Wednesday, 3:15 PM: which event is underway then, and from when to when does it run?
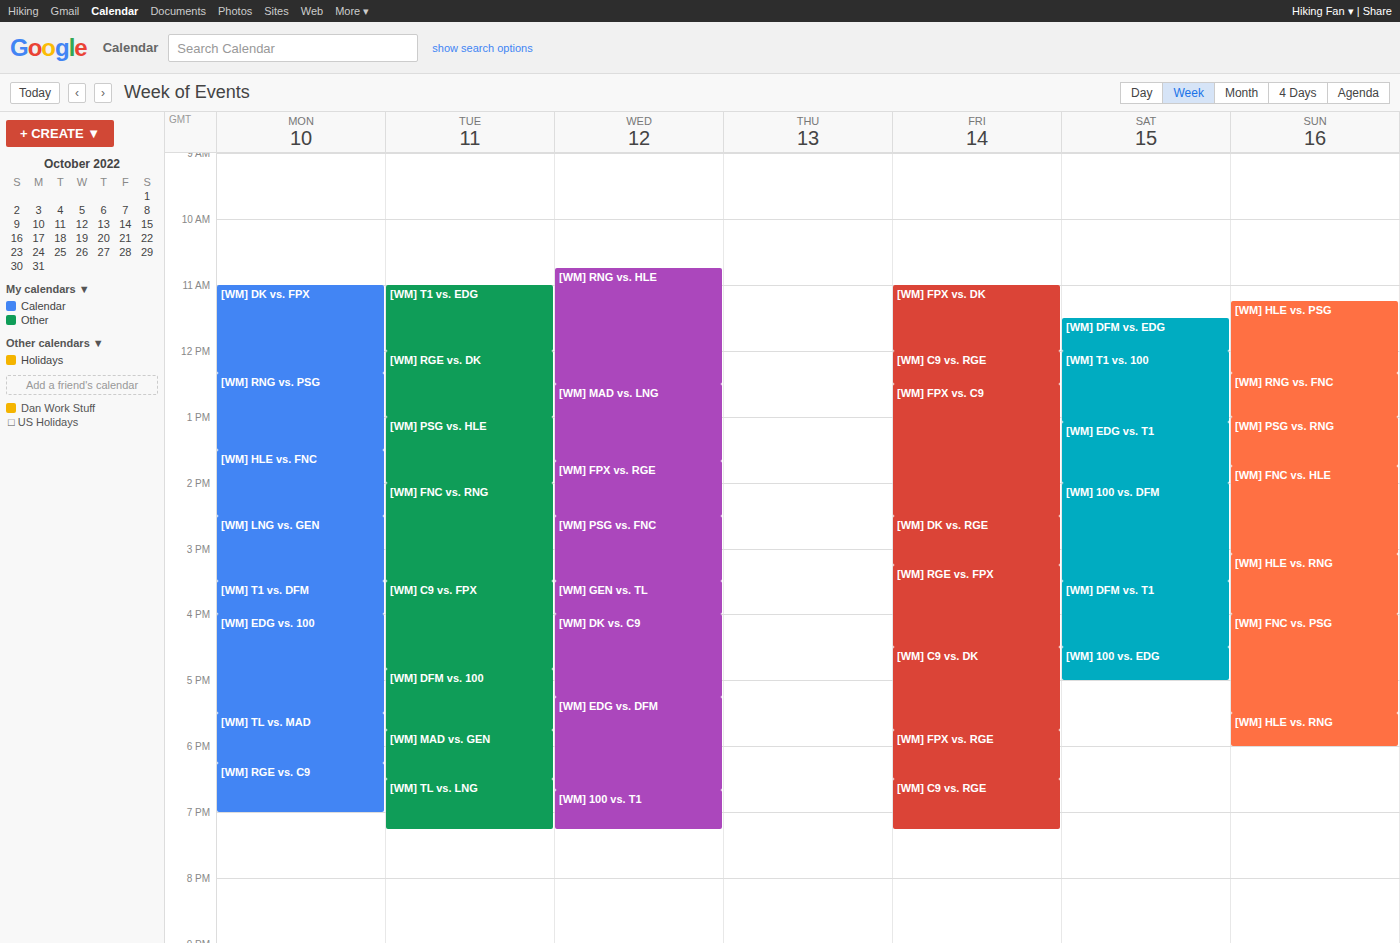
"[WM] PSG vs. FNC", 2:30 PM to 3:30 PM